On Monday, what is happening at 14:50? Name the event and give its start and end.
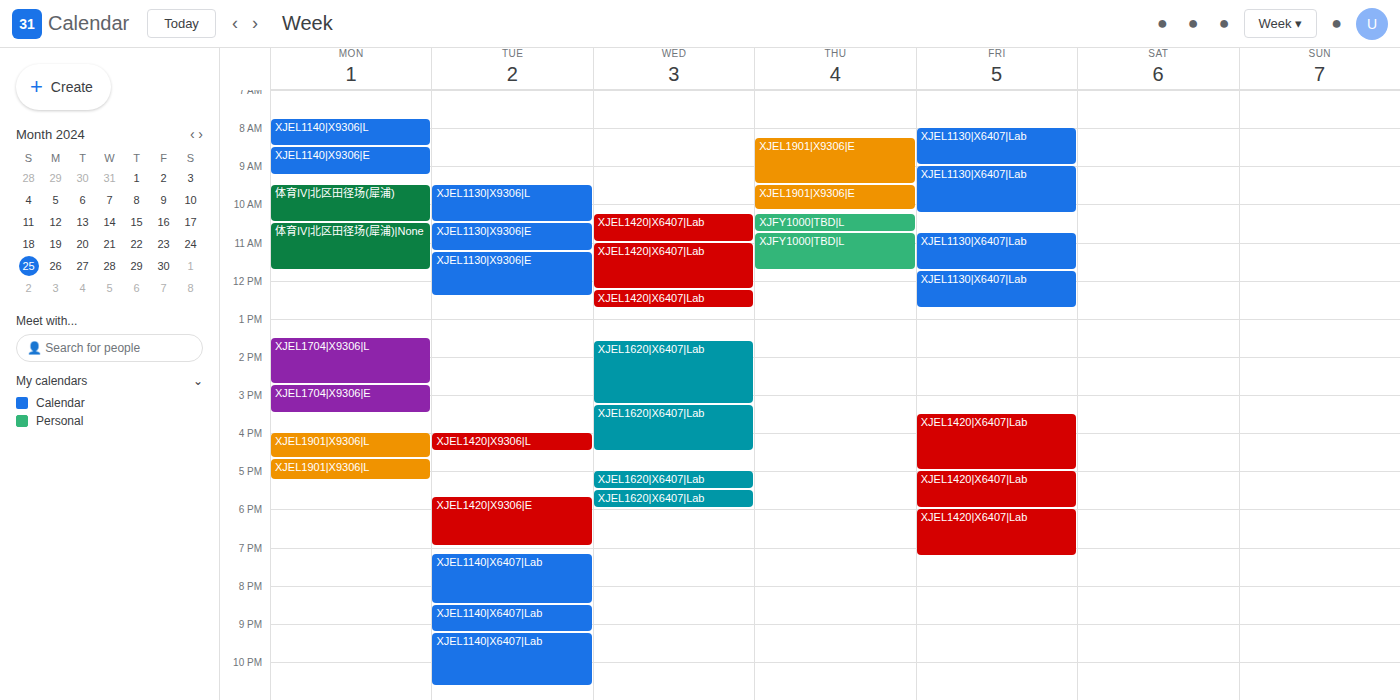
"XJEL1704|X9306|E", 14:45 to 15:30